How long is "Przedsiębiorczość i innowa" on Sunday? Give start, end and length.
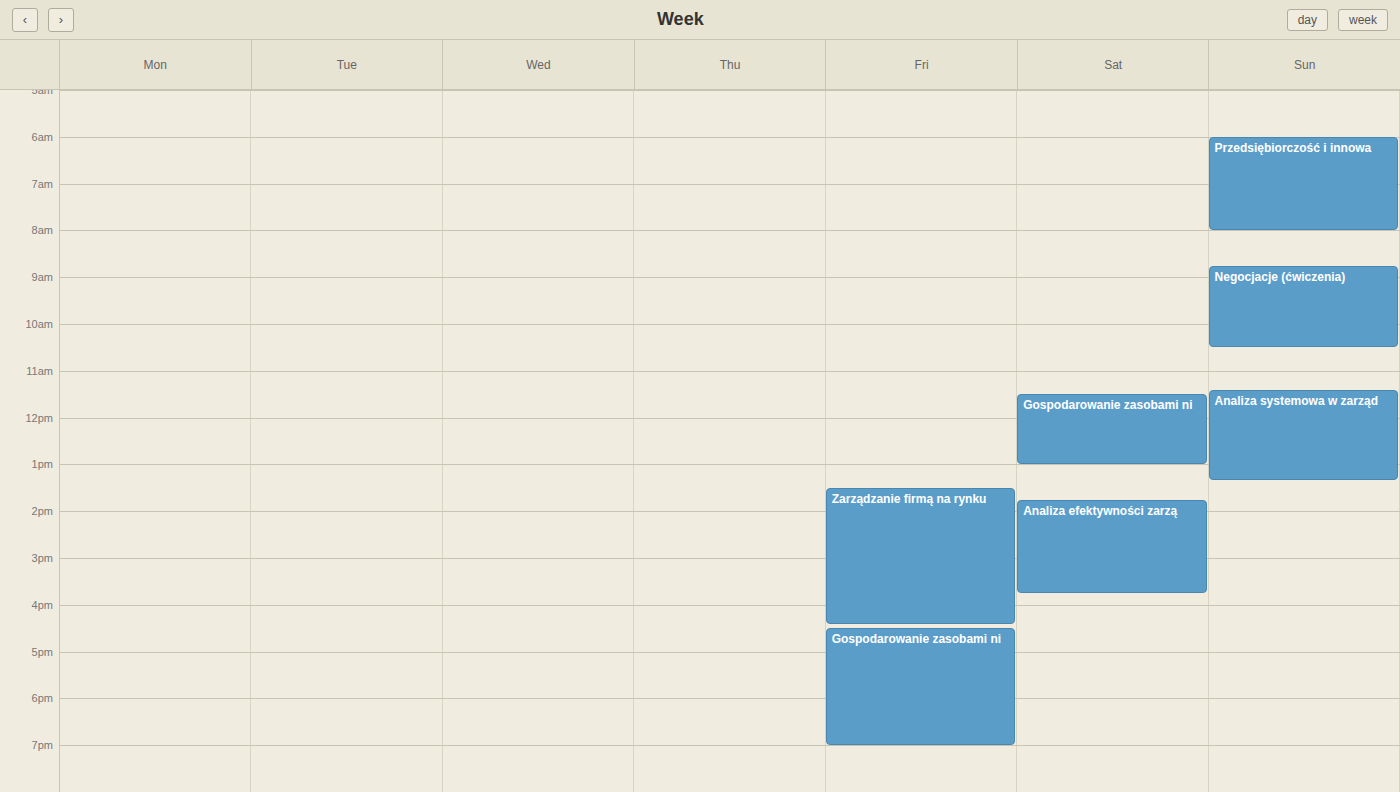
6:00 AM to 8:00 AM, 2 hours